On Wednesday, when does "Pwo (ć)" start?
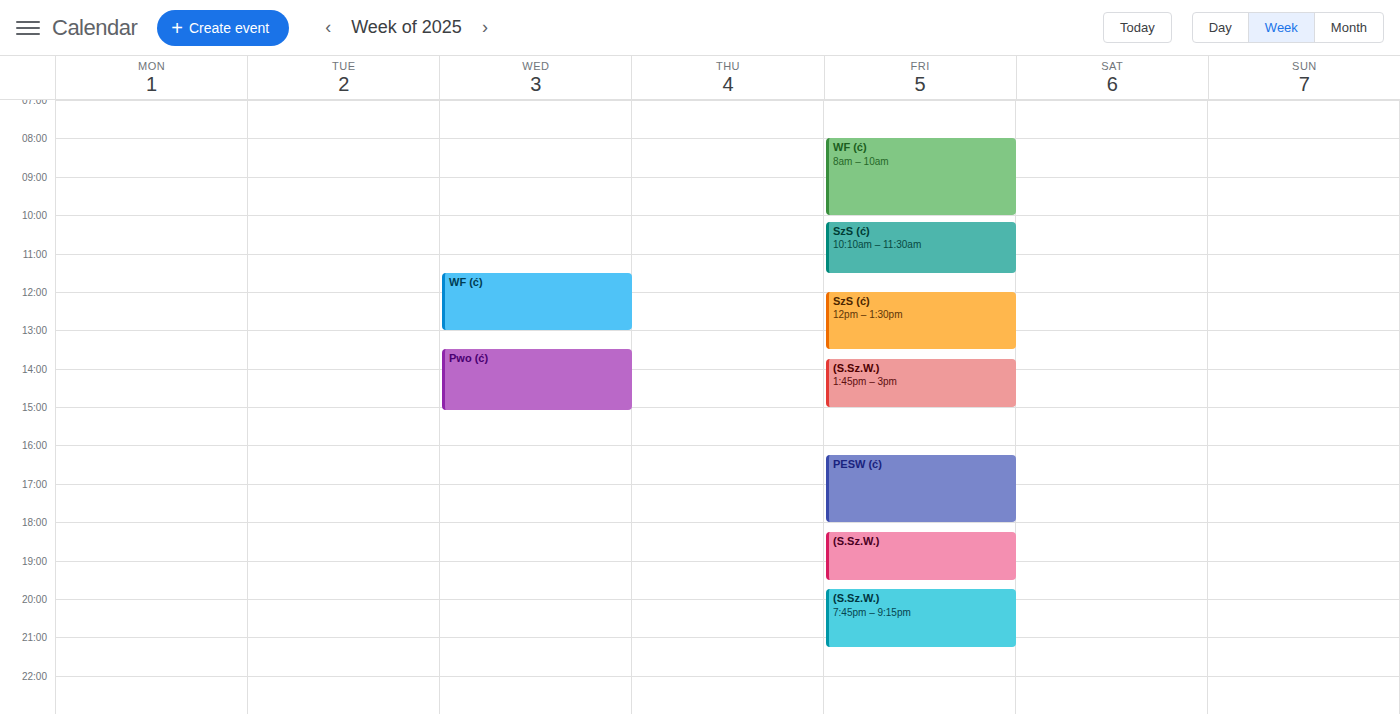
1:30 PM